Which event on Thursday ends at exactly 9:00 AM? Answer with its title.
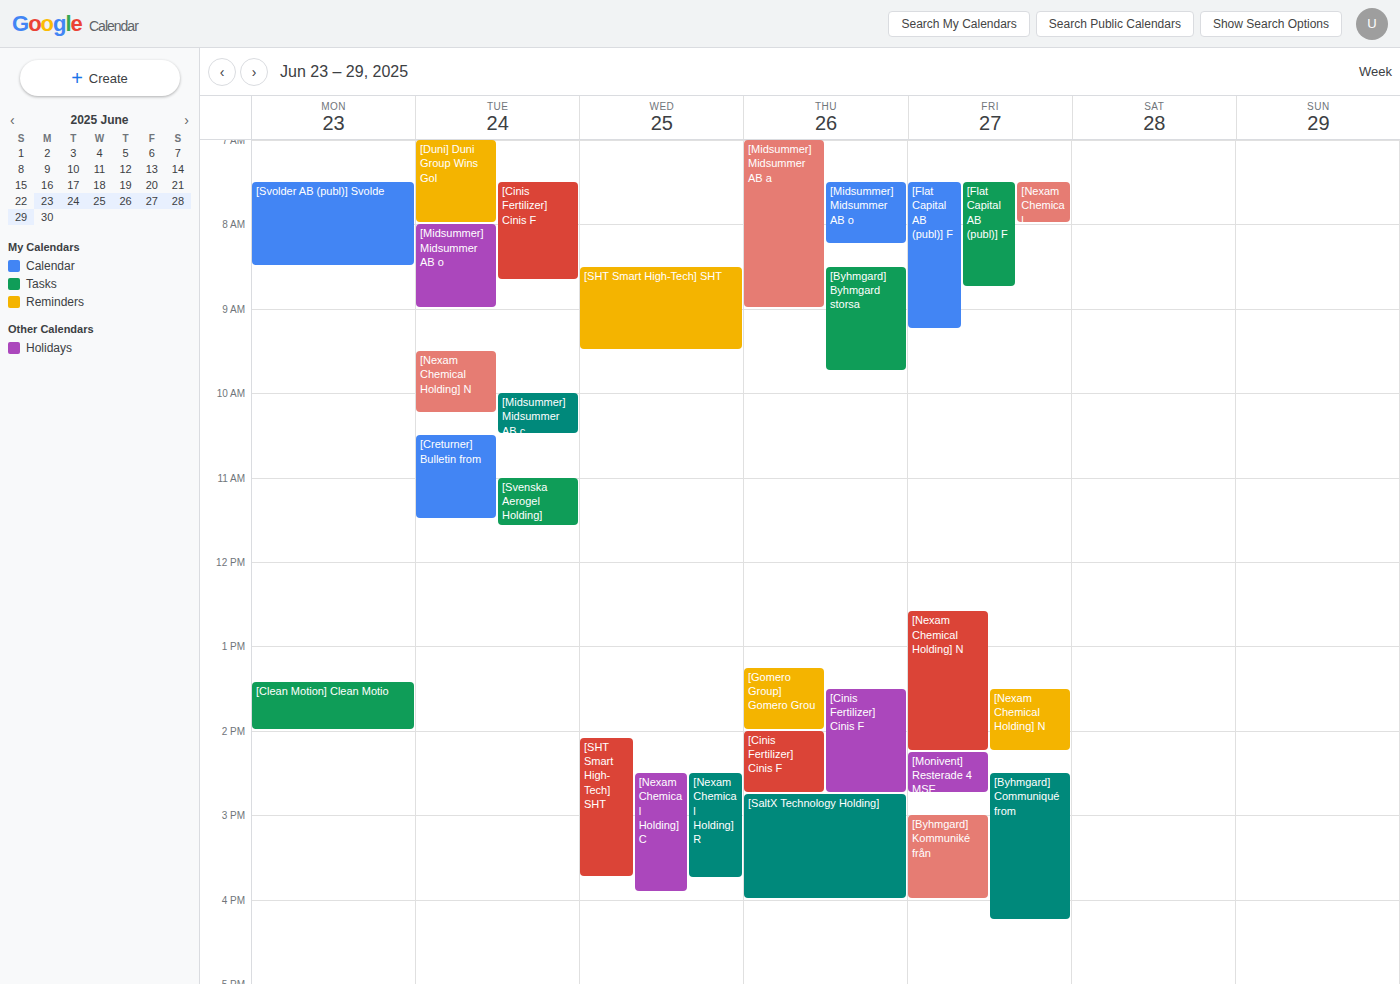
"[Midsummer] Midsummer AB a"